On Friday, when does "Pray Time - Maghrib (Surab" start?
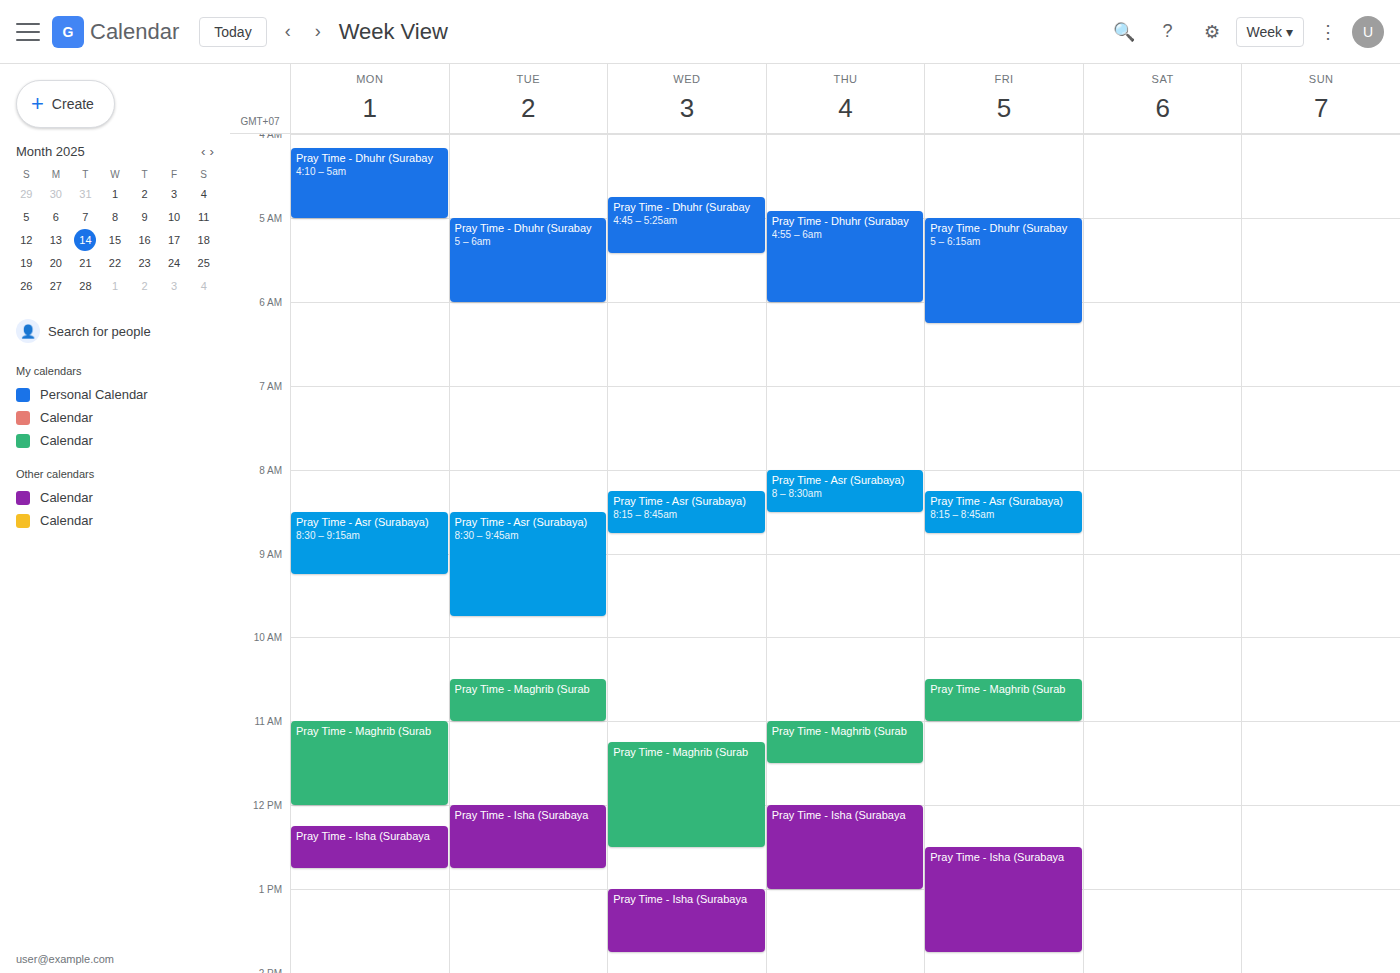
10:30